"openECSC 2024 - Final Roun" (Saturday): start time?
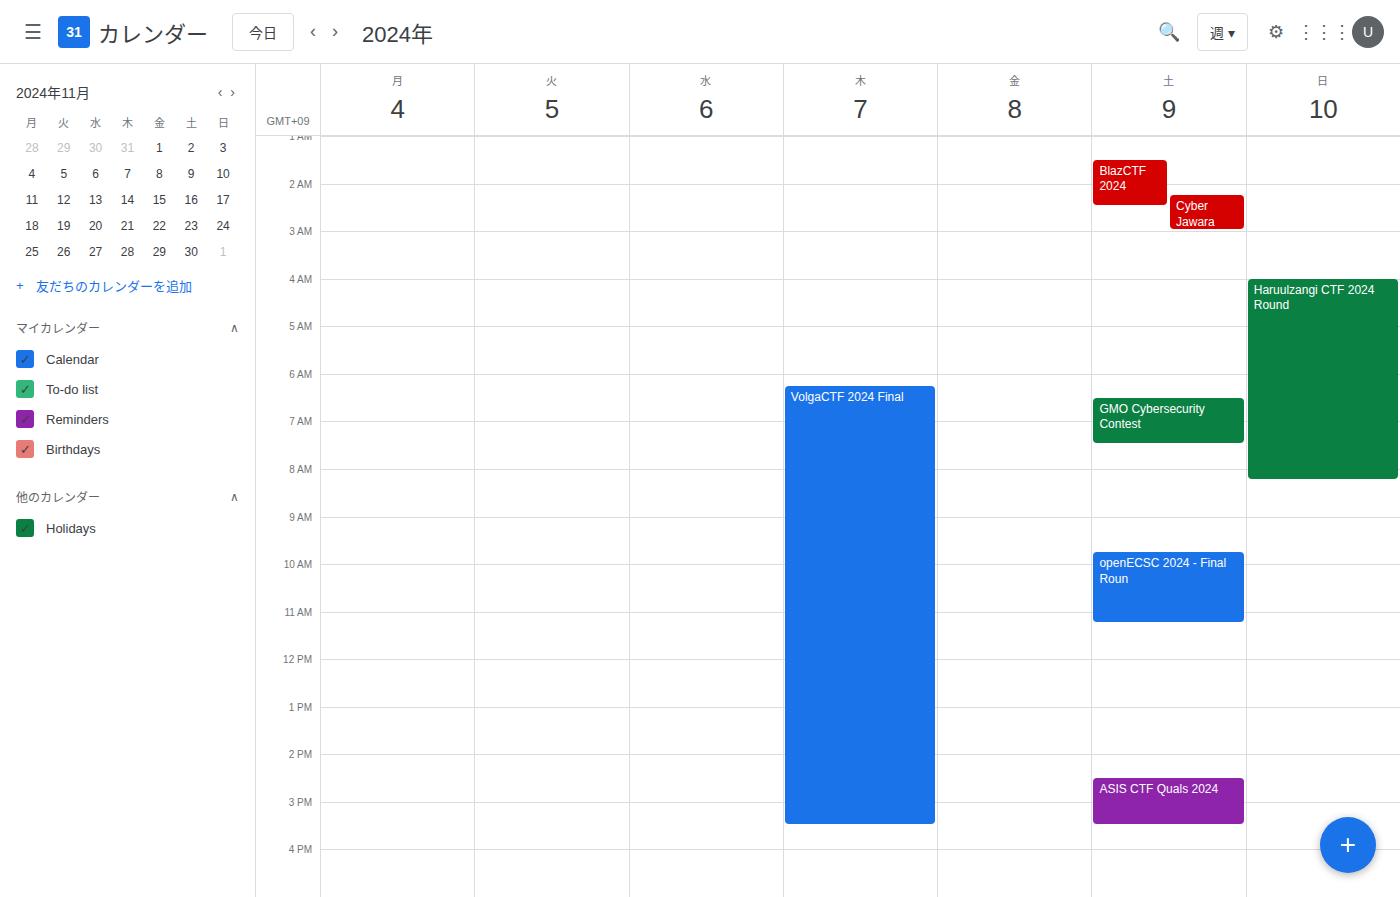
09:45